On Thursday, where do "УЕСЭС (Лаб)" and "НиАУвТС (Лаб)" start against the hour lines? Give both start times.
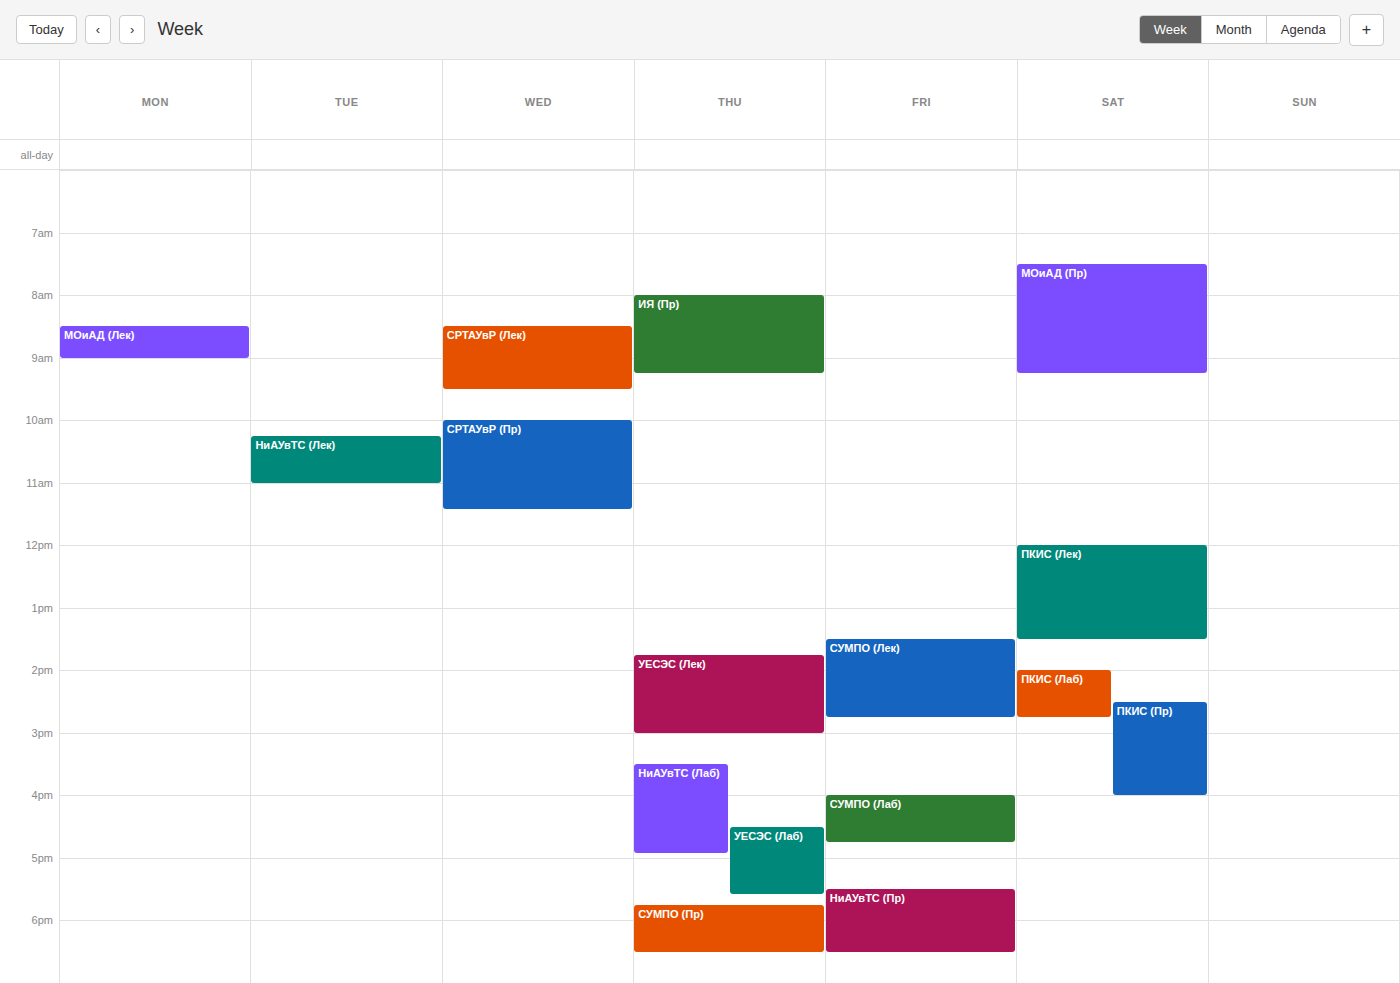
"УЕСЭС (Лаб)": 4:30 PM, halfway between the 4 PM and 5 PM lines. "НиАУвТС (Лаб)": 3:30 PM, halfway between the 3 PM and 4 PM lines.